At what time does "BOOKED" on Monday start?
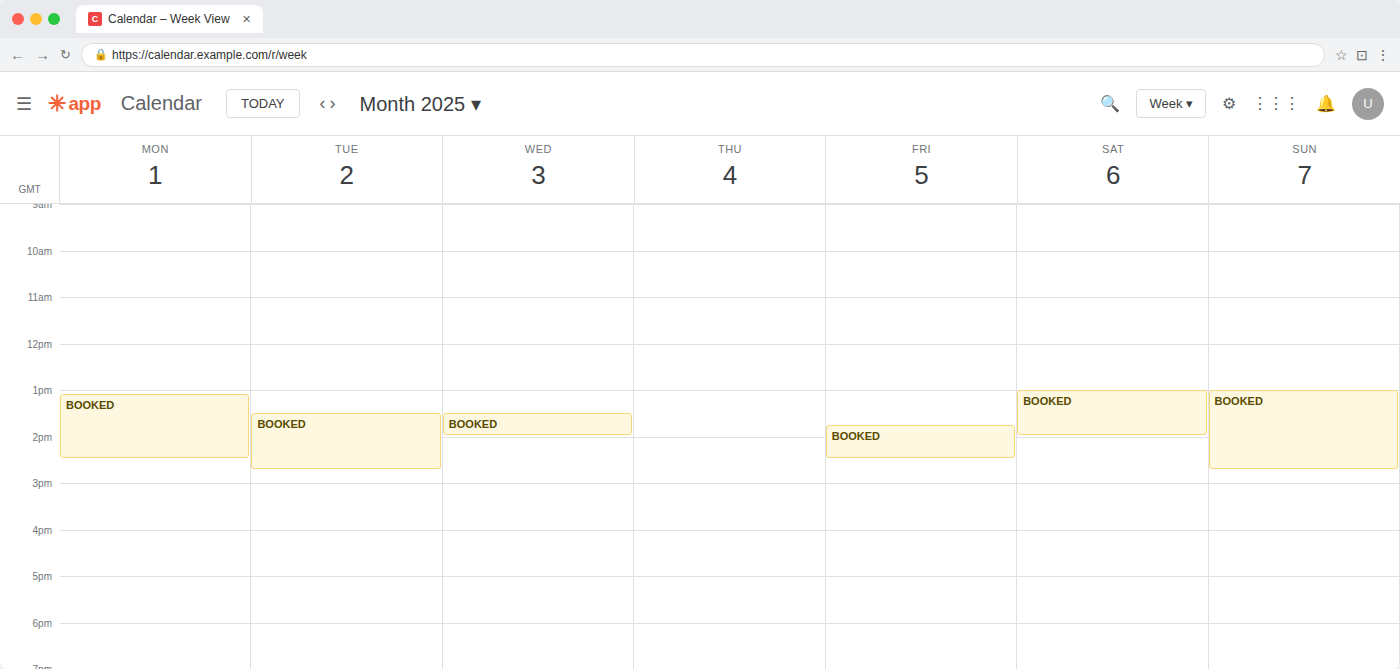
1:05 PM